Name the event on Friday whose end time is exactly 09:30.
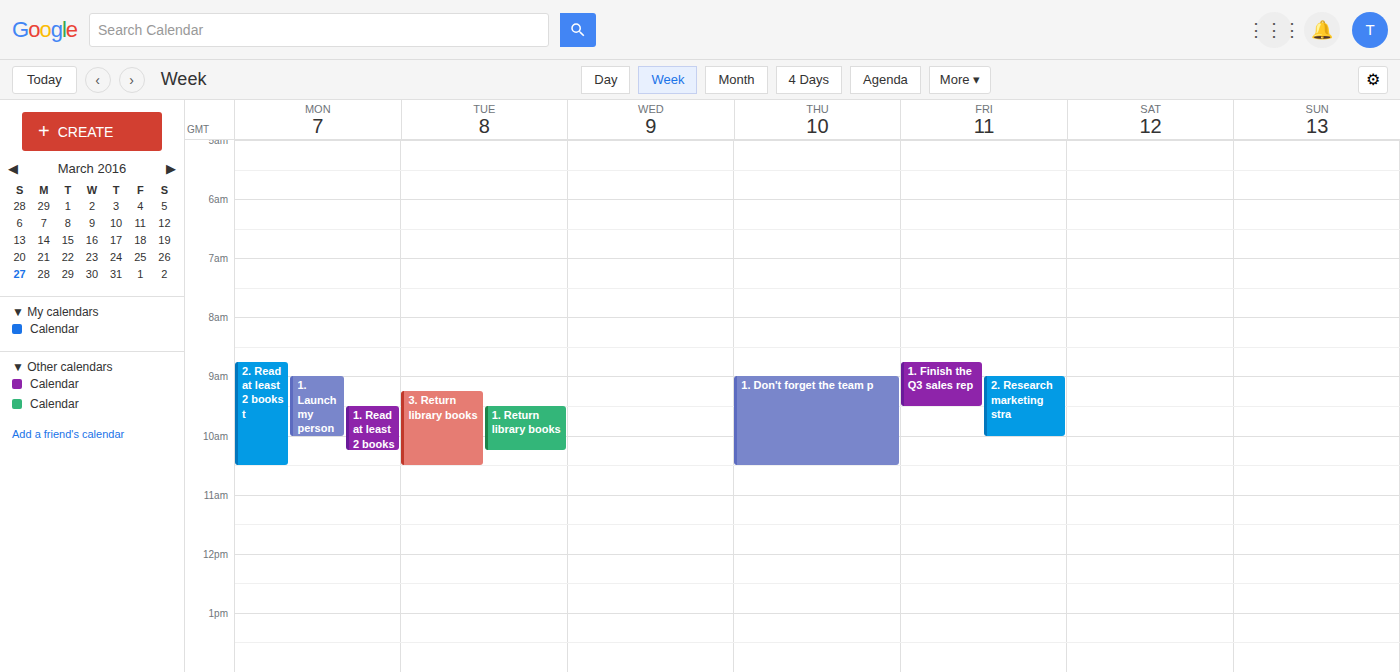
"1. Finish the Q3 sales rep"